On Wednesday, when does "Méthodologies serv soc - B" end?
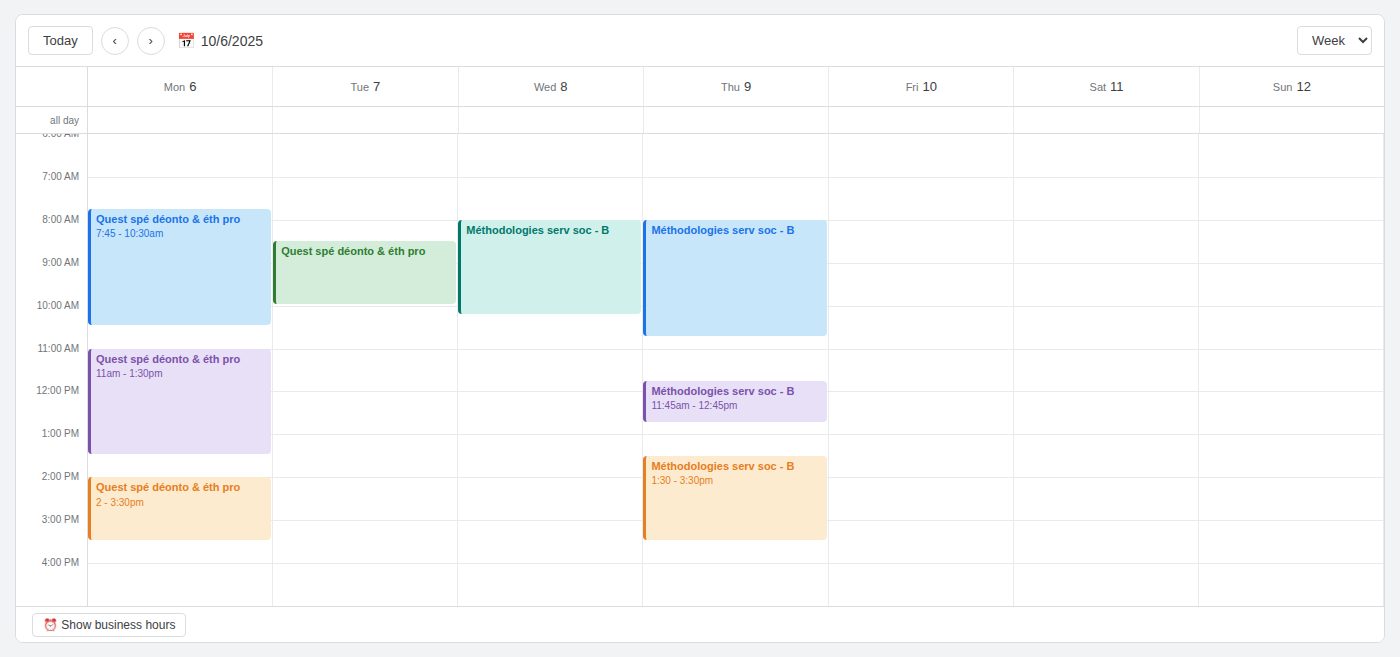
10:15 AM